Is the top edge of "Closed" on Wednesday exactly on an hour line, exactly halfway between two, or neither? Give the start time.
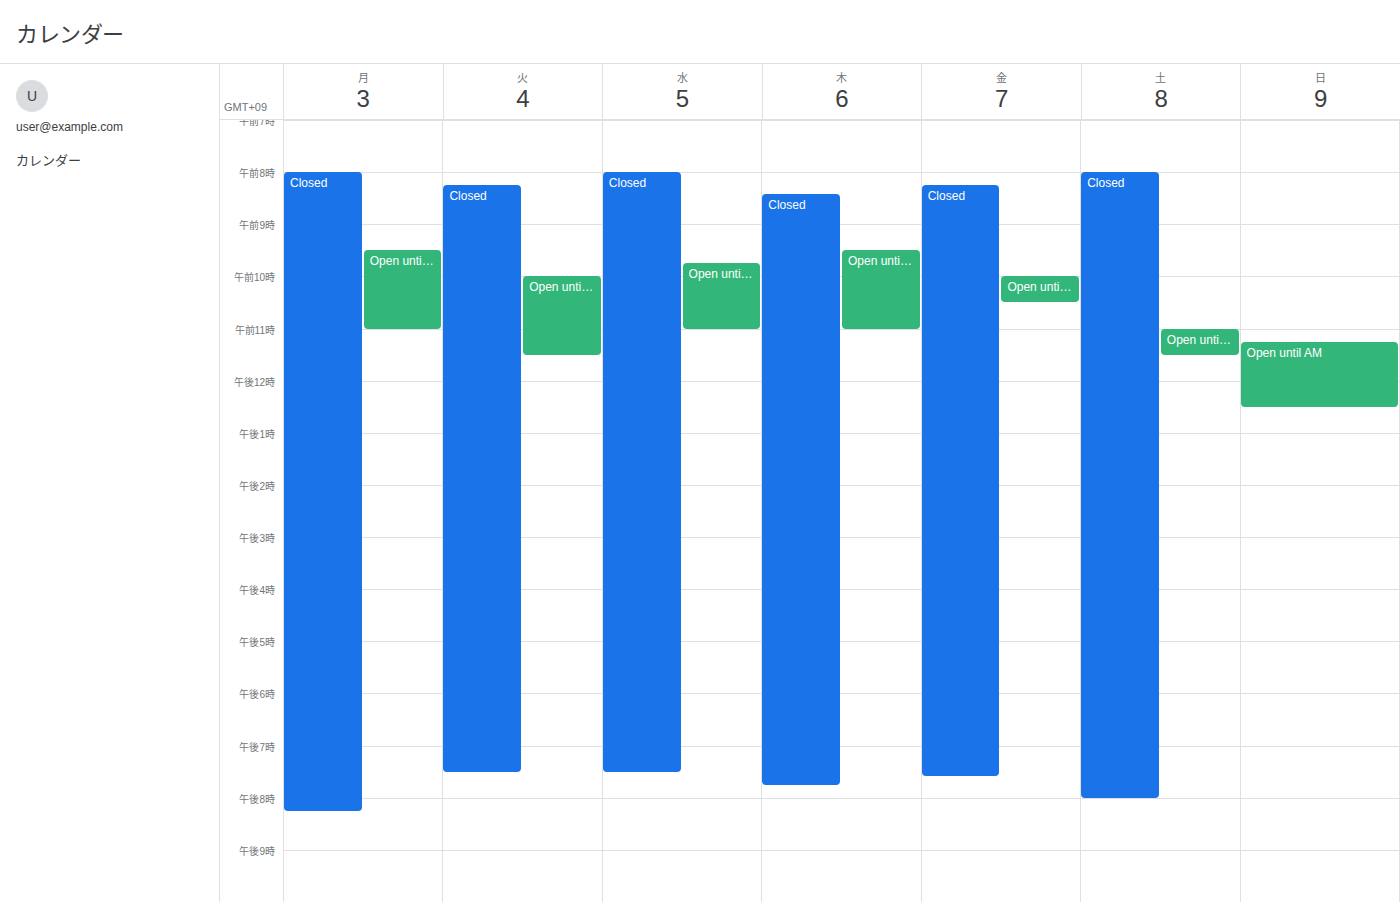
8:00 AM -- exactly on the 8 AM line.